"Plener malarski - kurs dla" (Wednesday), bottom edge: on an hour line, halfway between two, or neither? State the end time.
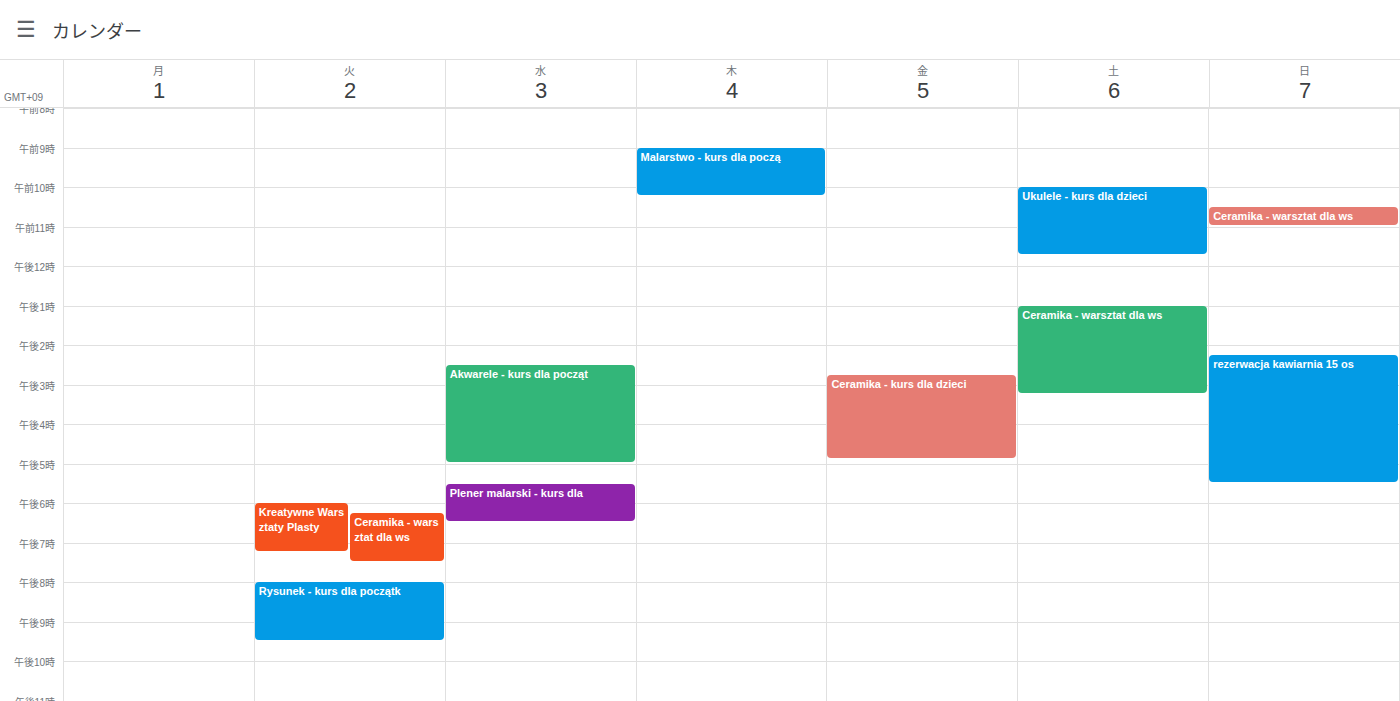
6:30 PM -- halfway between the 6 PM and 7 PM lines.